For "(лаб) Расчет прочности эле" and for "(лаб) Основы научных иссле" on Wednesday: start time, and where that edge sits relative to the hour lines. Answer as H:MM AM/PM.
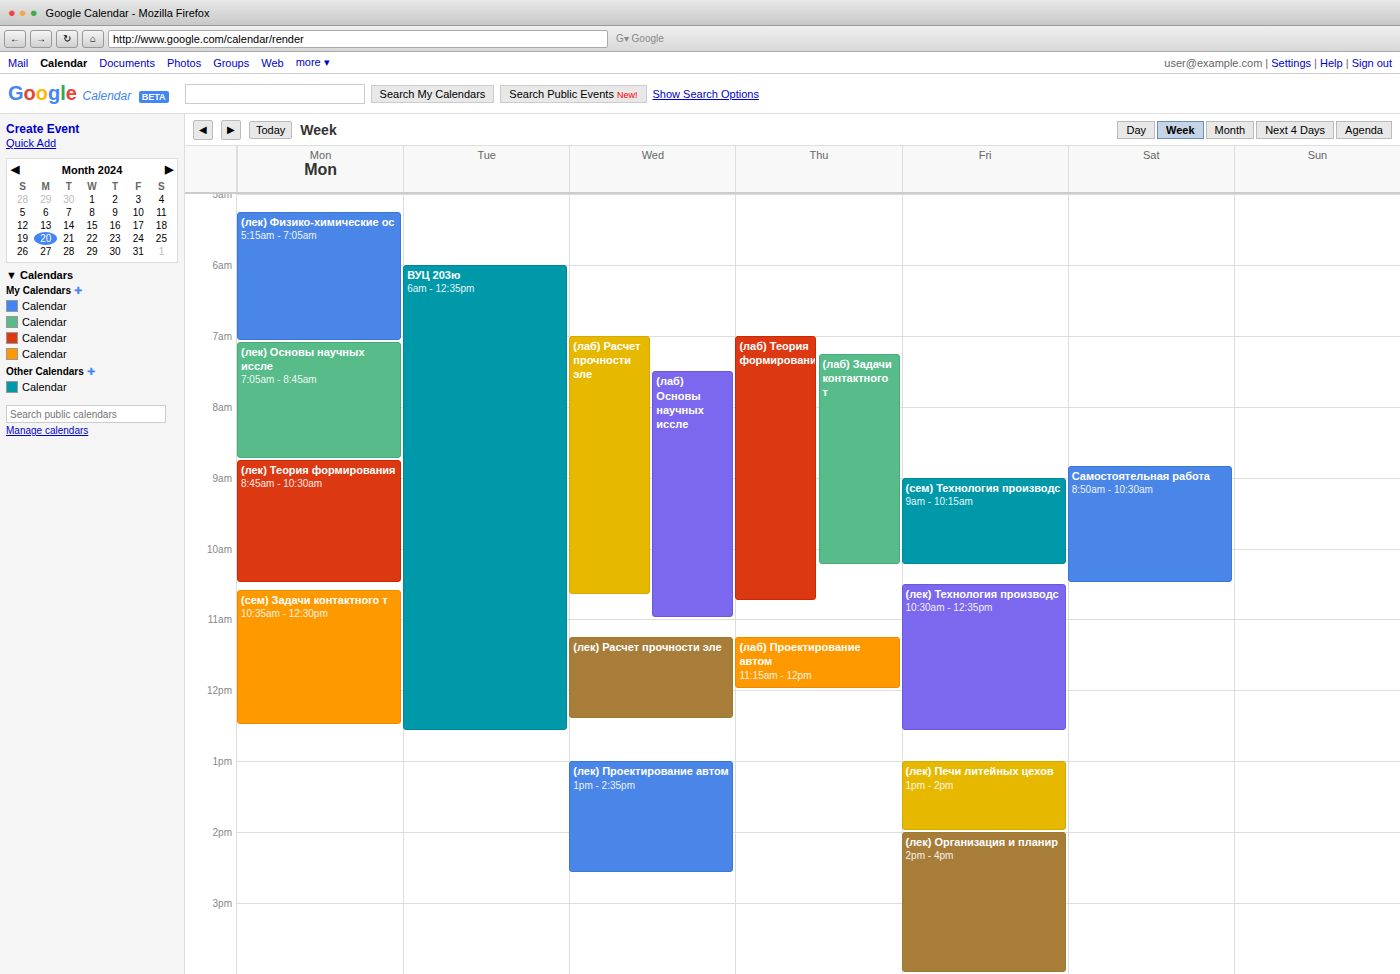
"(лаб) Расчет прочности эле": 7:00 AM, exactly on the 7 AM line. "(лаб) Основы научных иссле": 7:30 AM, halfway between the 7 AM and 8 AM lines.